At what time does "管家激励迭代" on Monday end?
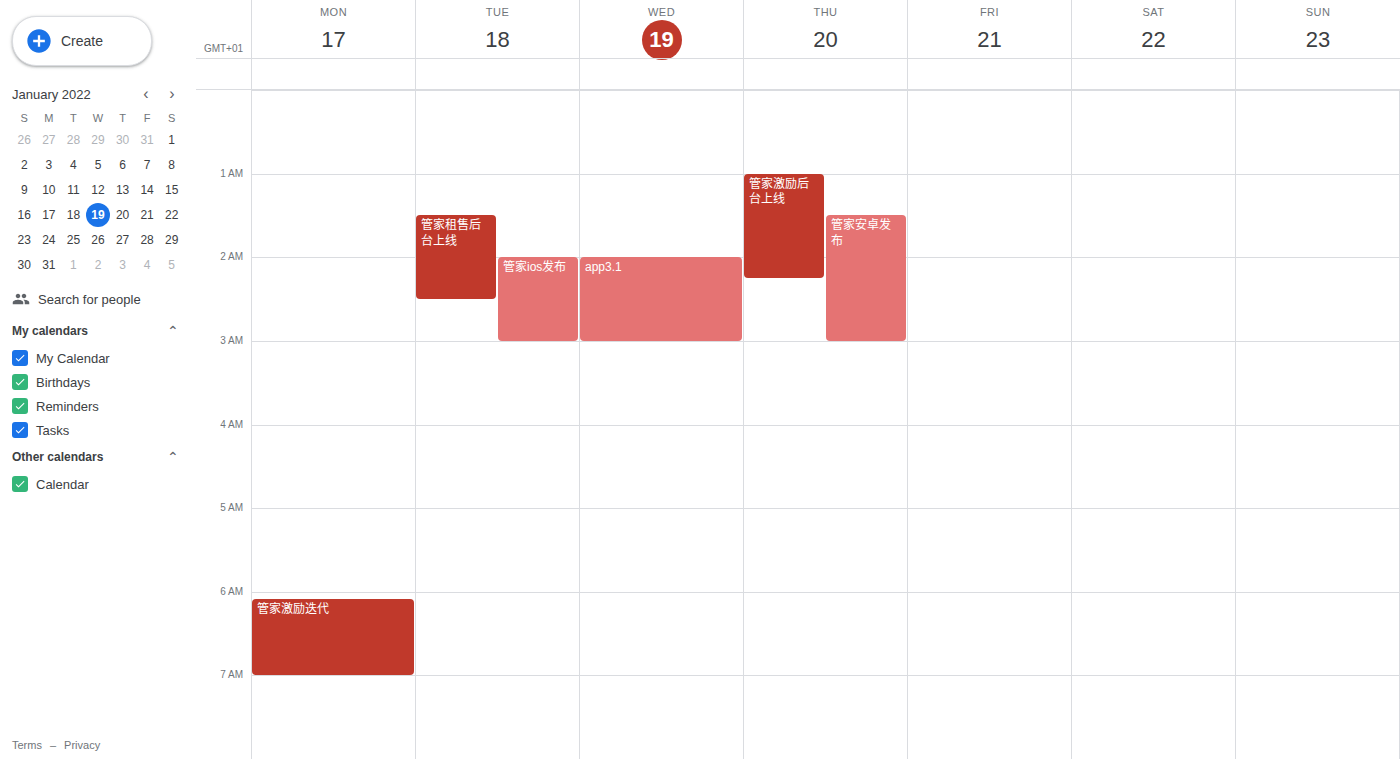
7:00 AM